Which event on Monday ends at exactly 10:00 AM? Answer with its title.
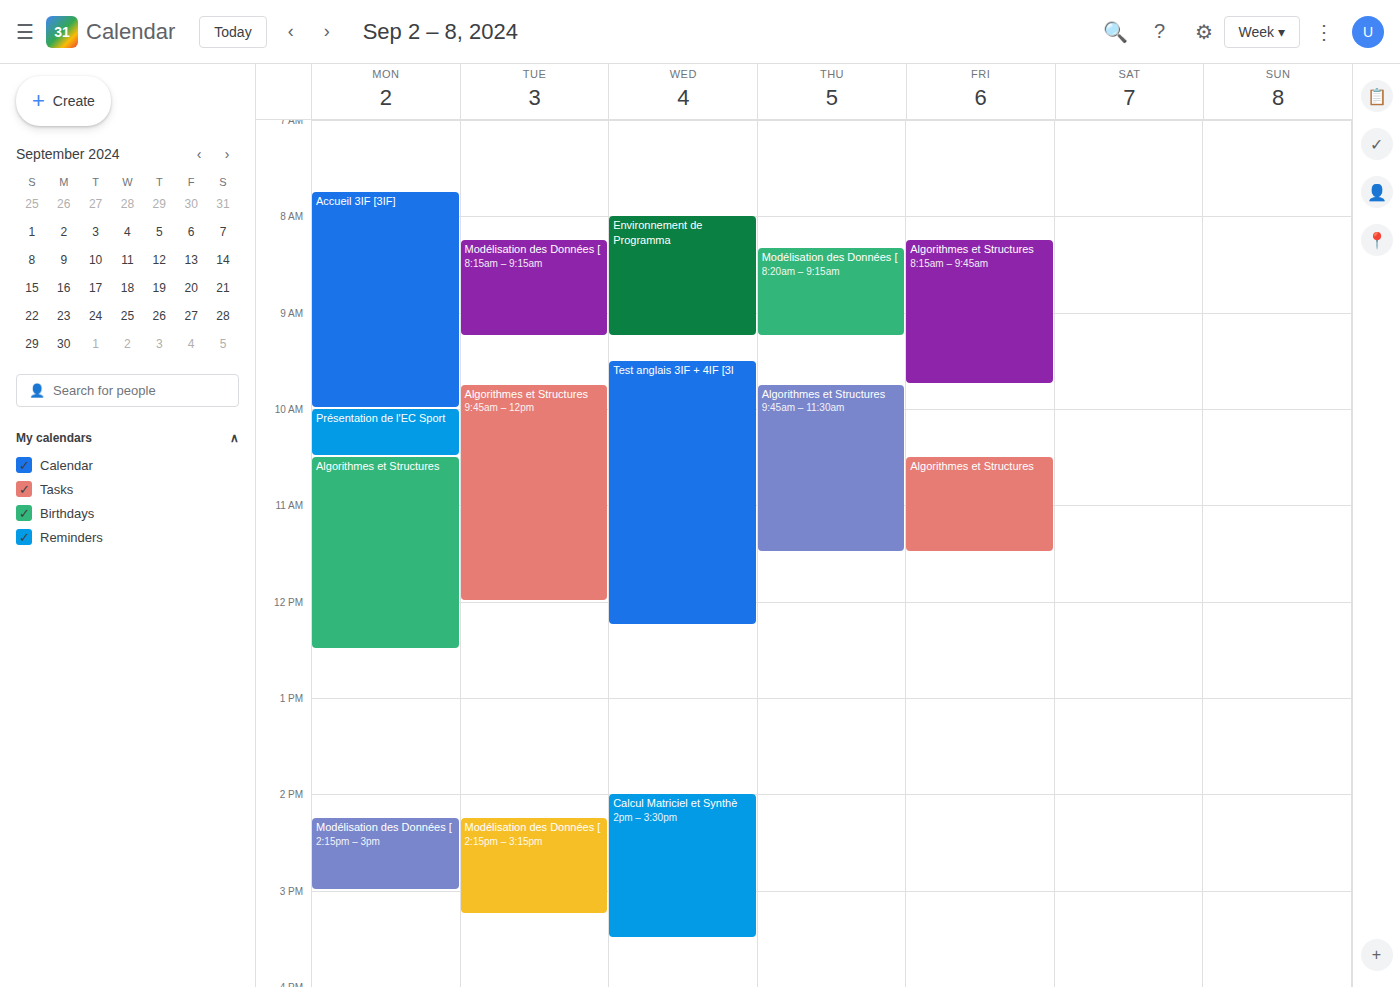
"Accueil 3IF [3IF]"